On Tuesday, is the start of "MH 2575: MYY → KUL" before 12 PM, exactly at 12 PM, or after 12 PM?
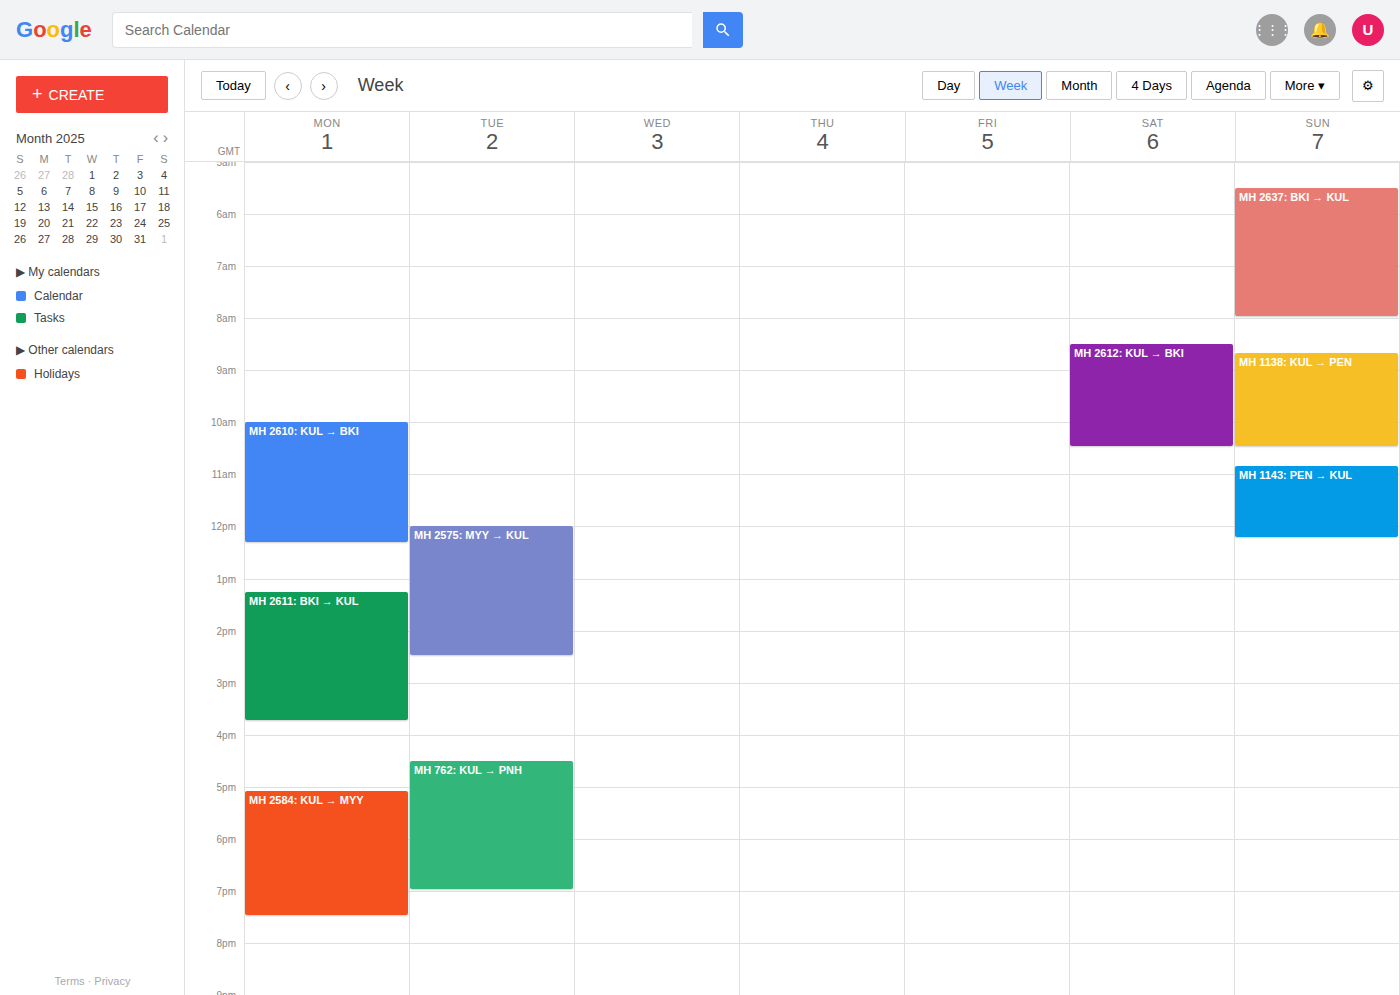
12:00 PM -- exactly at 12 PM, on the 12 PM line.